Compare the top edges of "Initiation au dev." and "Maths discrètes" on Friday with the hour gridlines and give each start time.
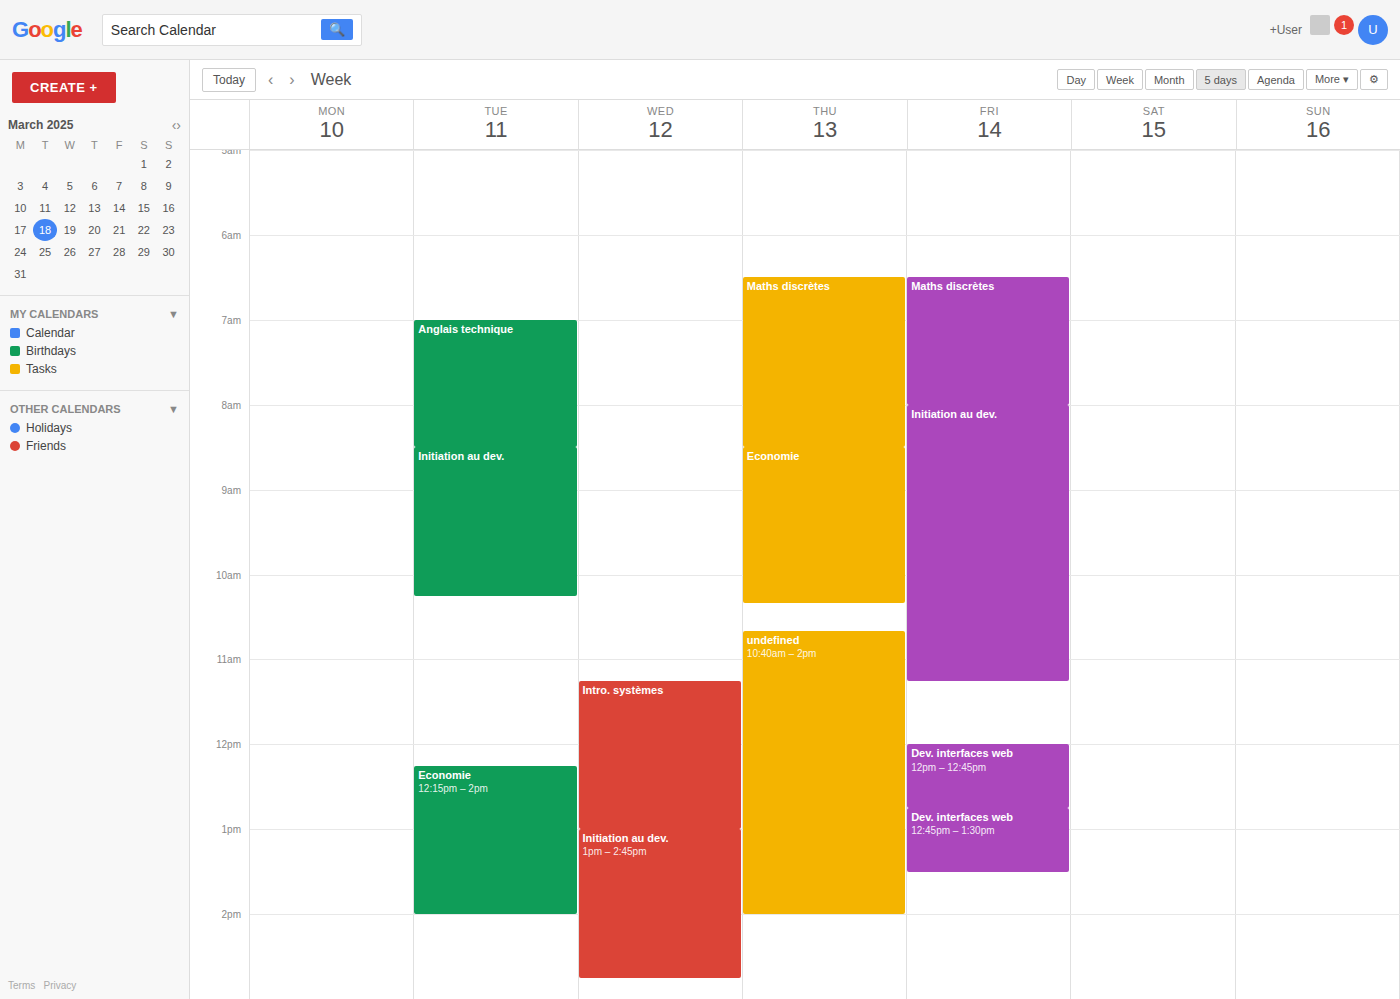
"Initiation au dev.": 8:00 AM, exactly on the 8 AM line. "Maths discrètes": 6:30 AM, halfway between the 6 AM and 7 AM lines.